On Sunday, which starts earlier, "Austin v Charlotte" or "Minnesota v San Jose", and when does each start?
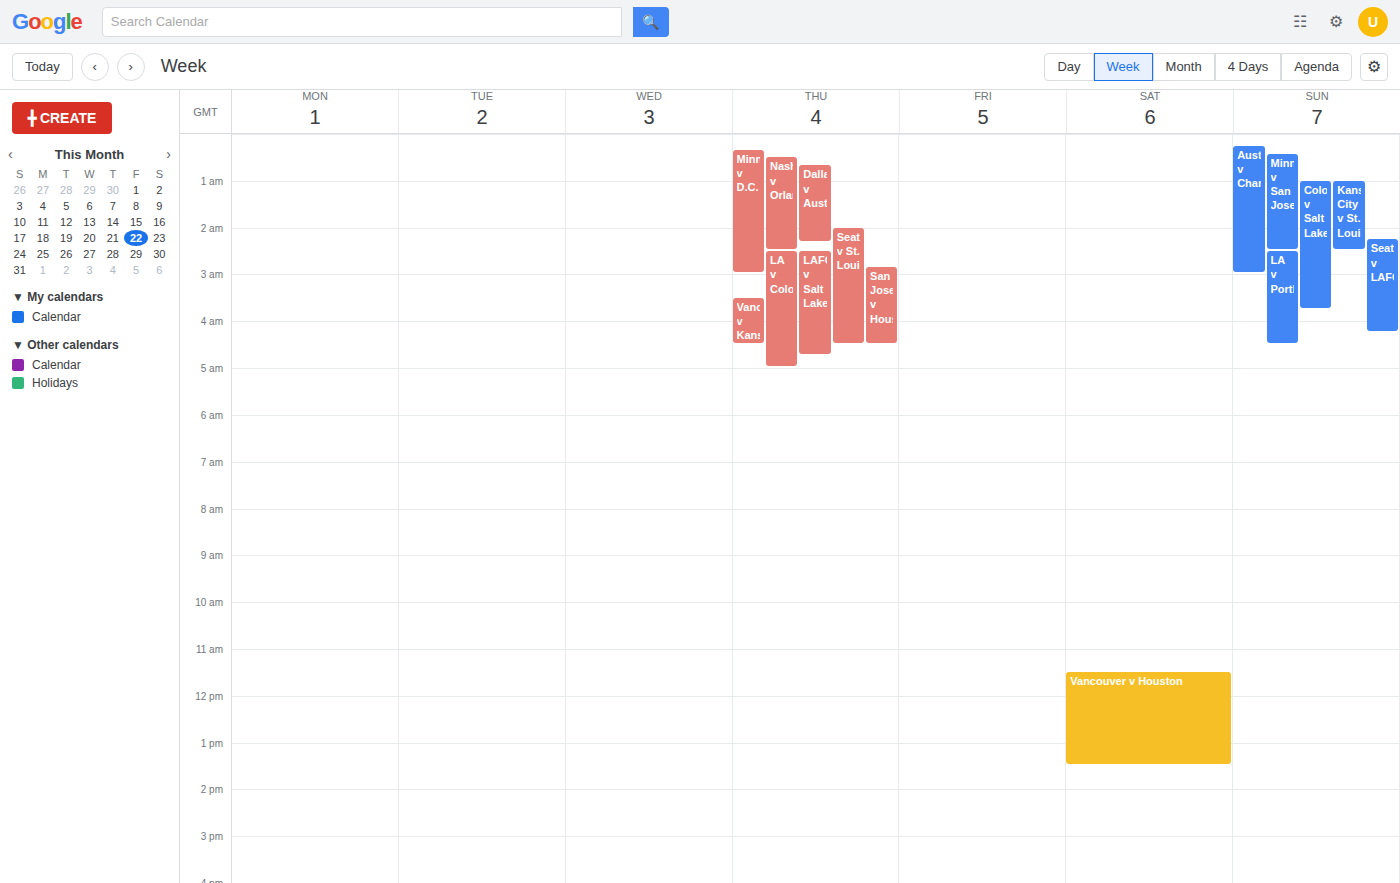
"Austin v Charlotte" 12:15 AM; "Minnesota v San Jose" 12:25 AM.